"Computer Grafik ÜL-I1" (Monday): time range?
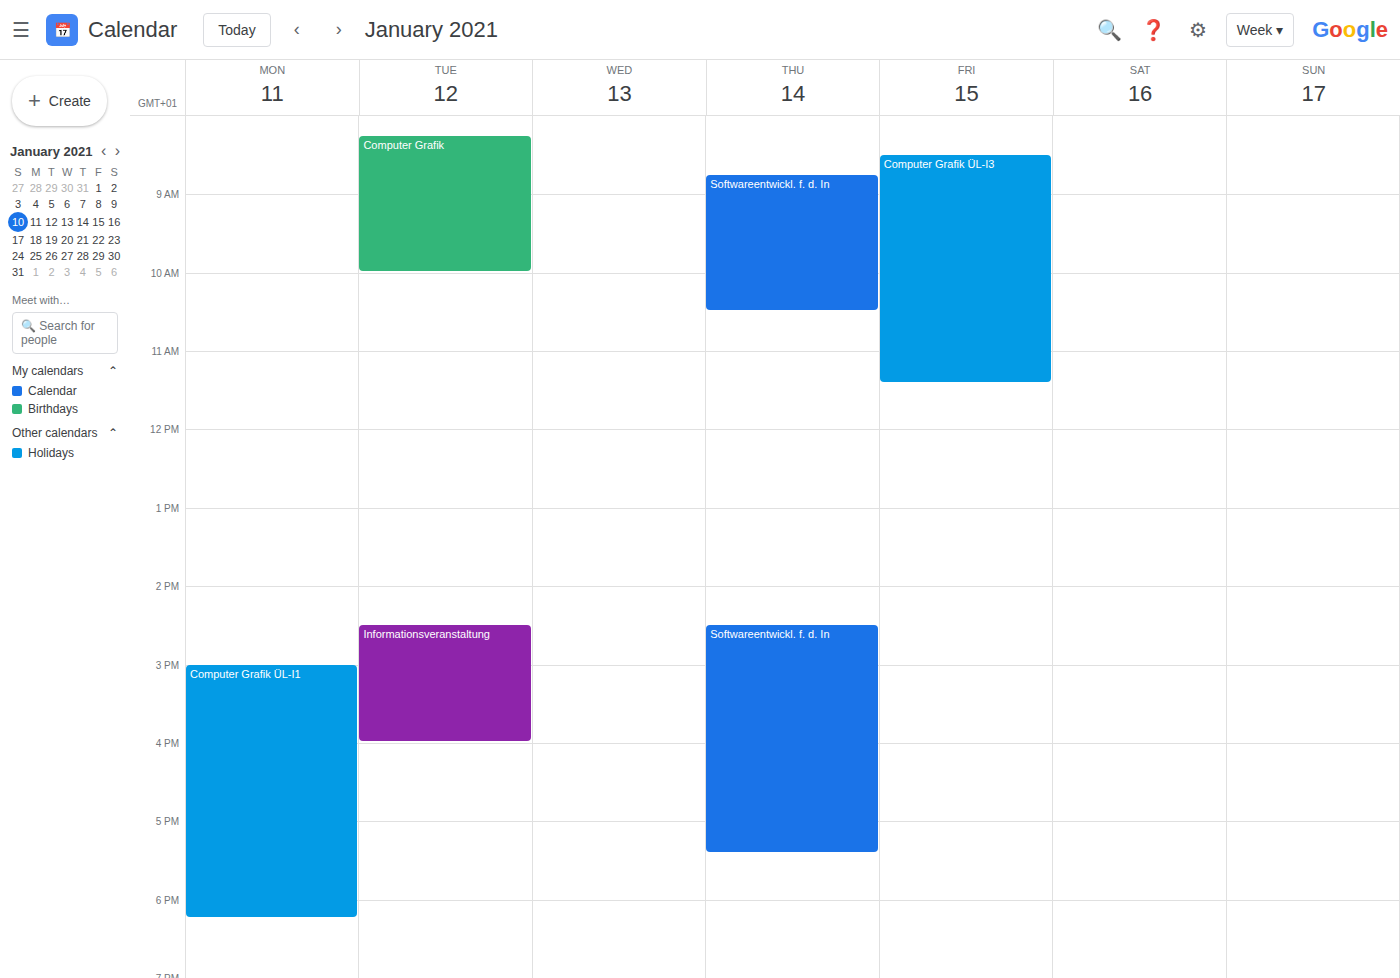
3:00 PM to 6:15 PM